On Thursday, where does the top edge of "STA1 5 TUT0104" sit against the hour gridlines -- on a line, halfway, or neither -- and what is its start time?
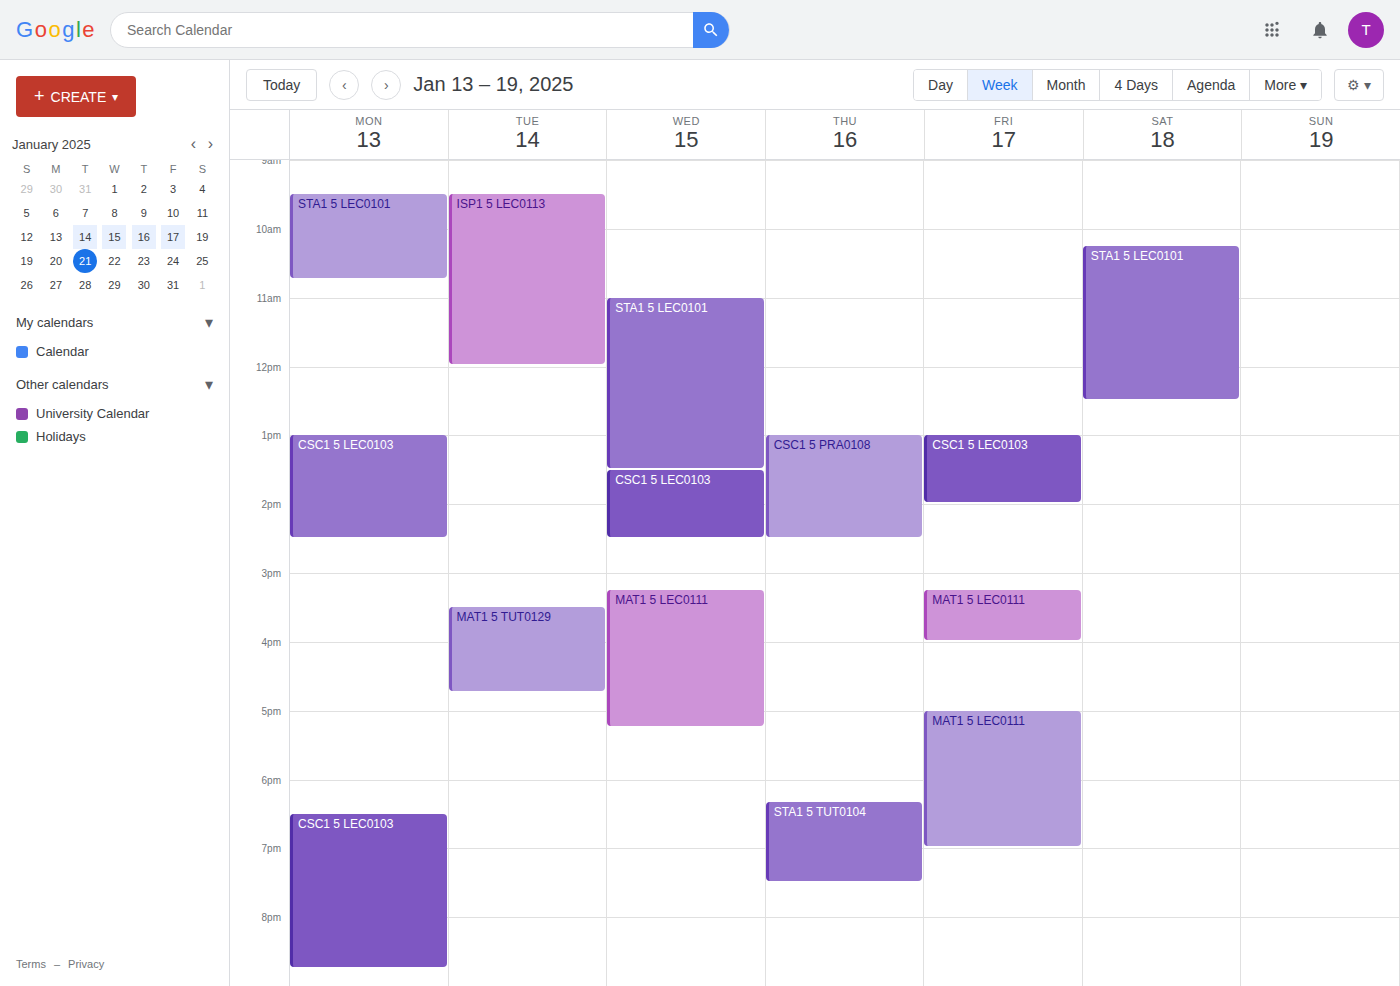
6:20 PM -- neither: 20 minutes below the 6 PM line and 40 minutes above the 7 PM line.